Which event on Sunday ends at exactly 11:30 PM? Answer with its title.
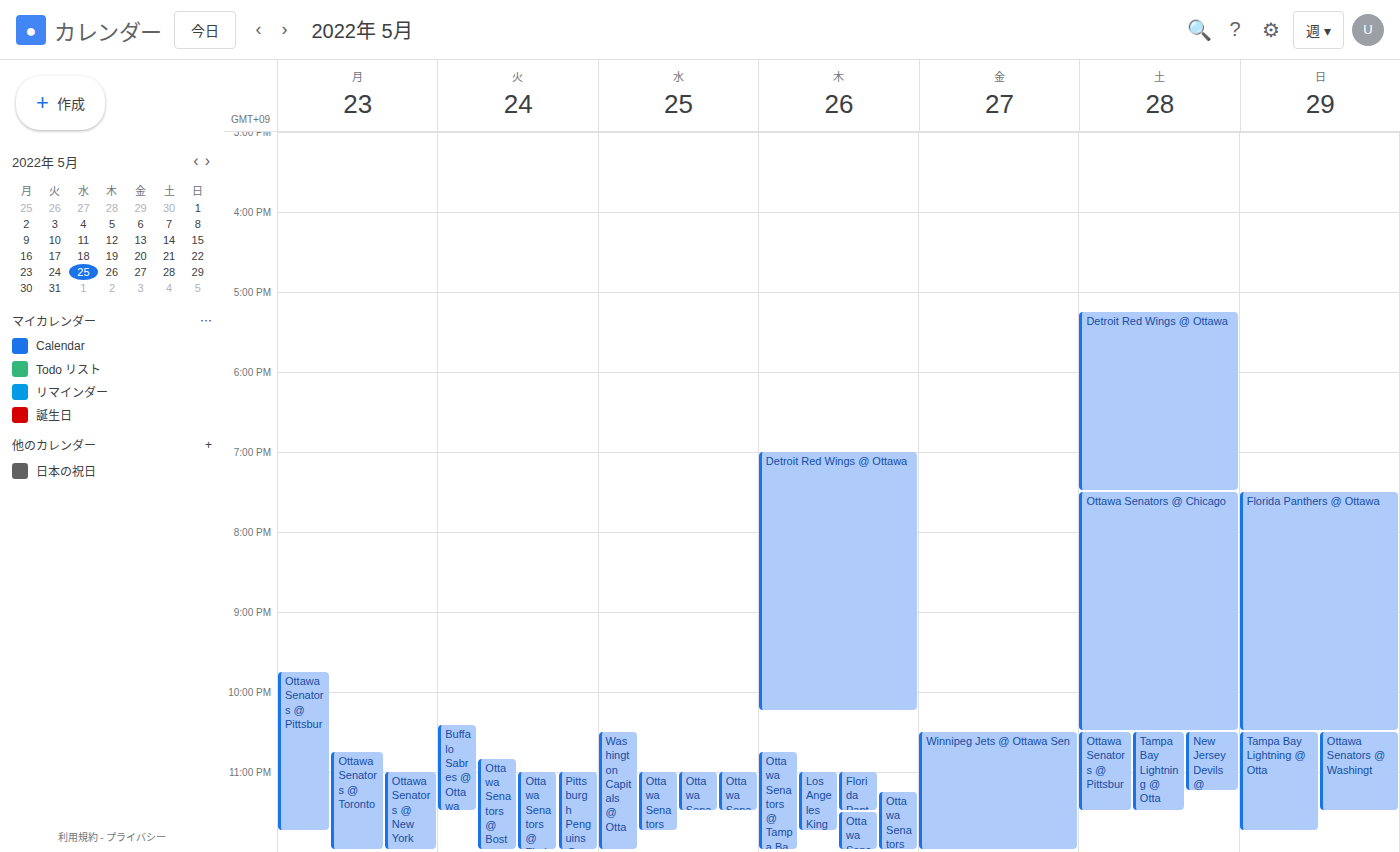
"Ottawa Senators @ Washingt"